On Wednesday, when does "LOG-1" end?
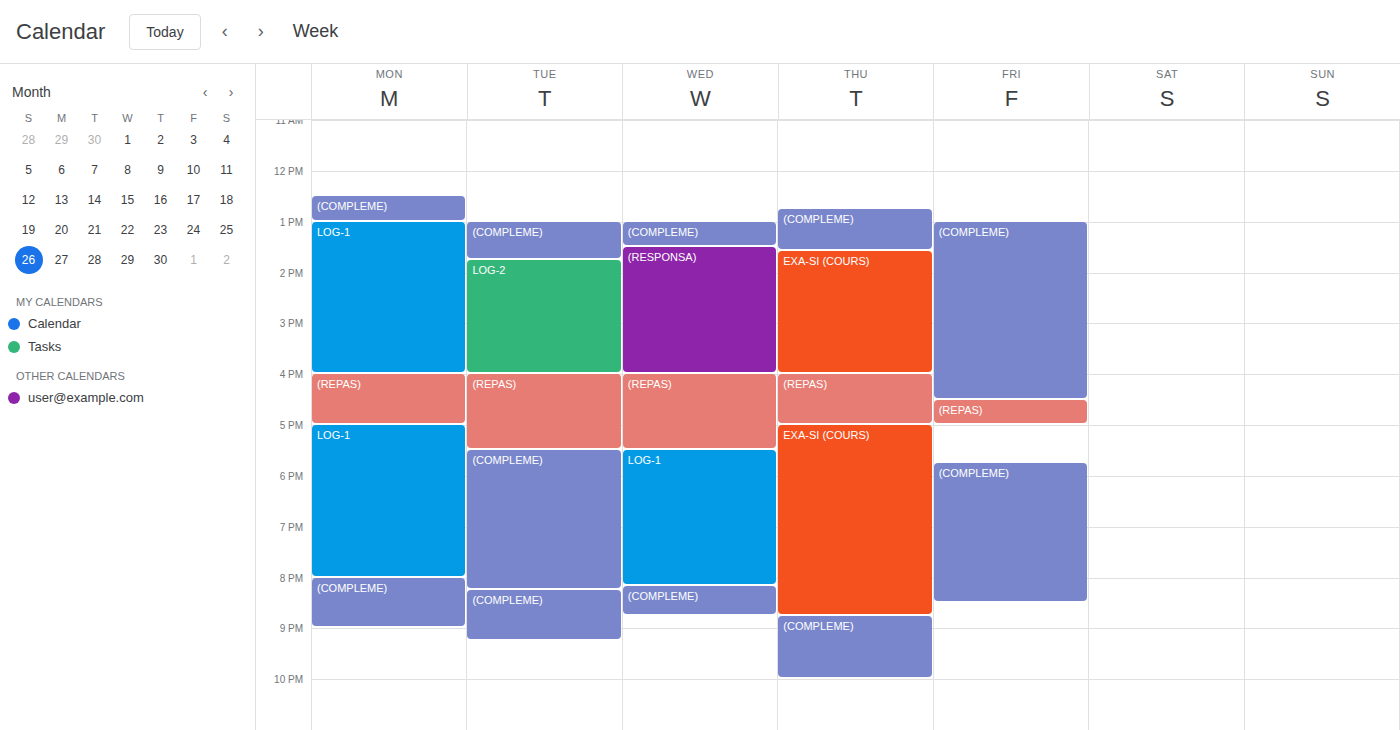
8:10 PM